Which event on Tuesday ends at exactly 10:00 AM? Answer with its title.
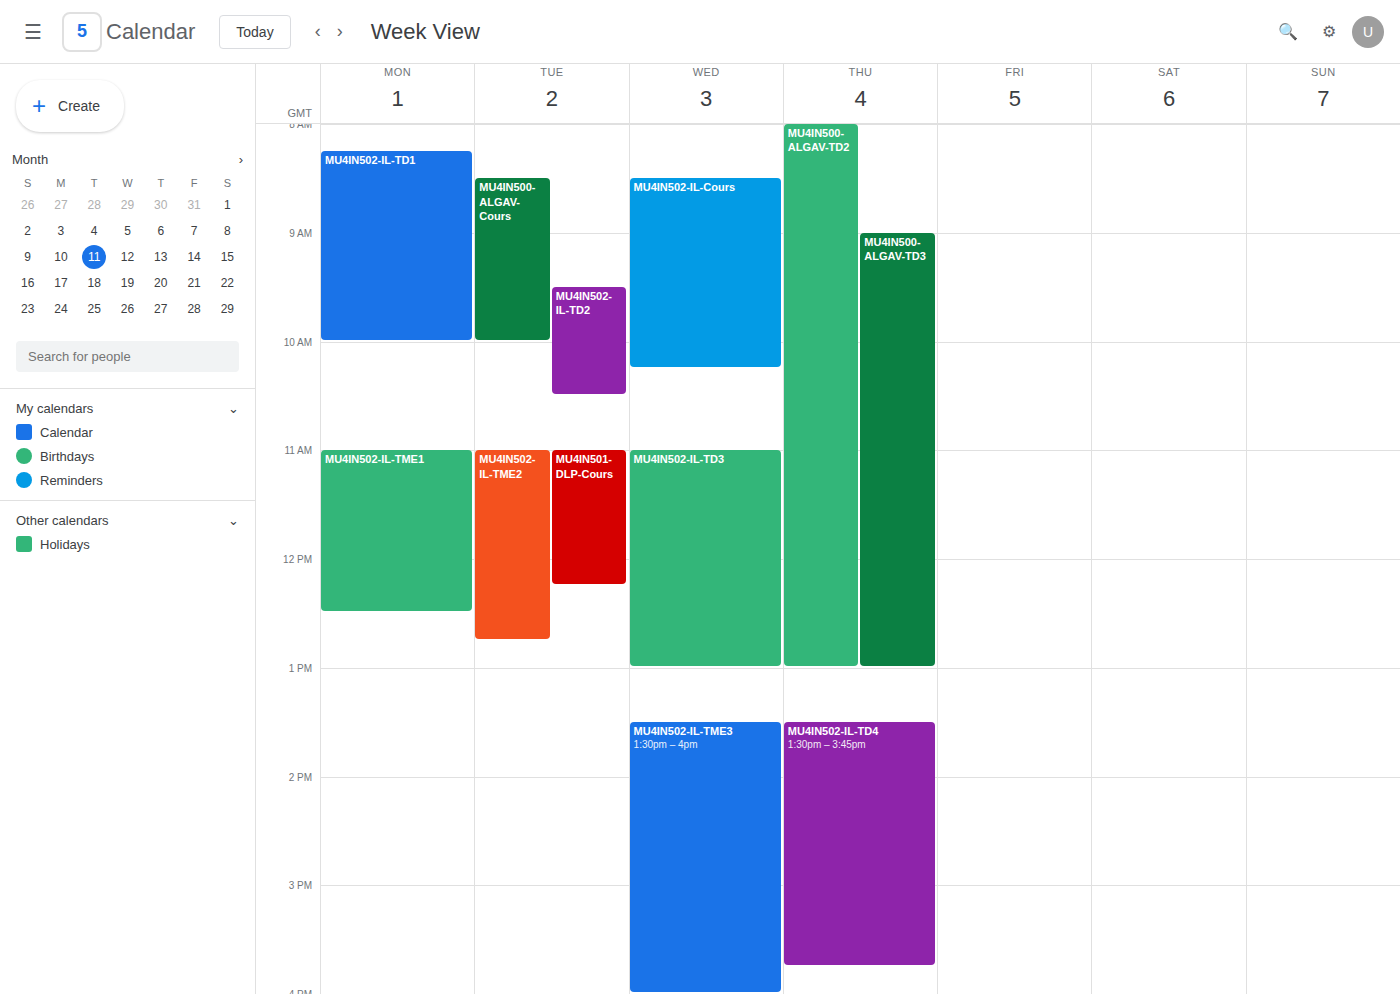
"MU4IN500-ALGAV-Cours"